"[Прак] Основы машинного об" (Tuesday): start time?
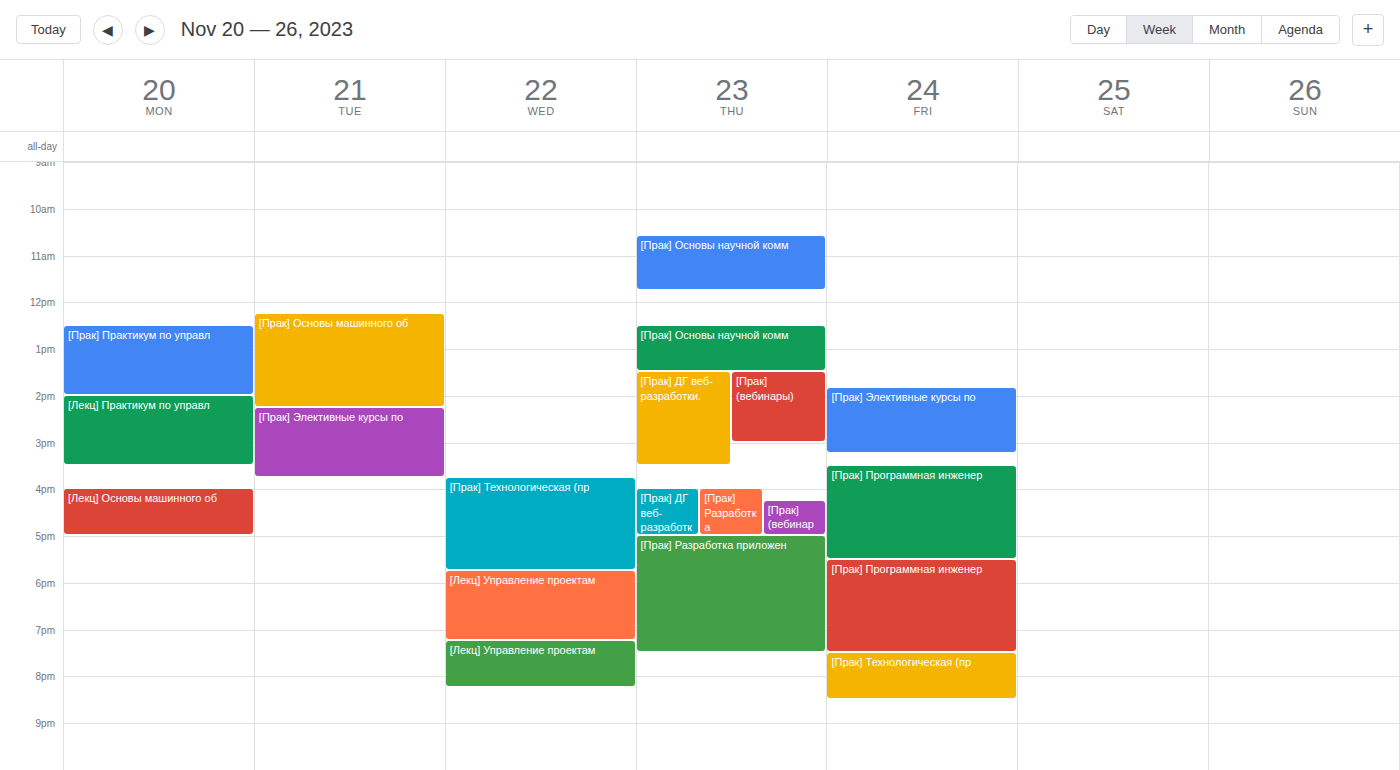
12:15 PM